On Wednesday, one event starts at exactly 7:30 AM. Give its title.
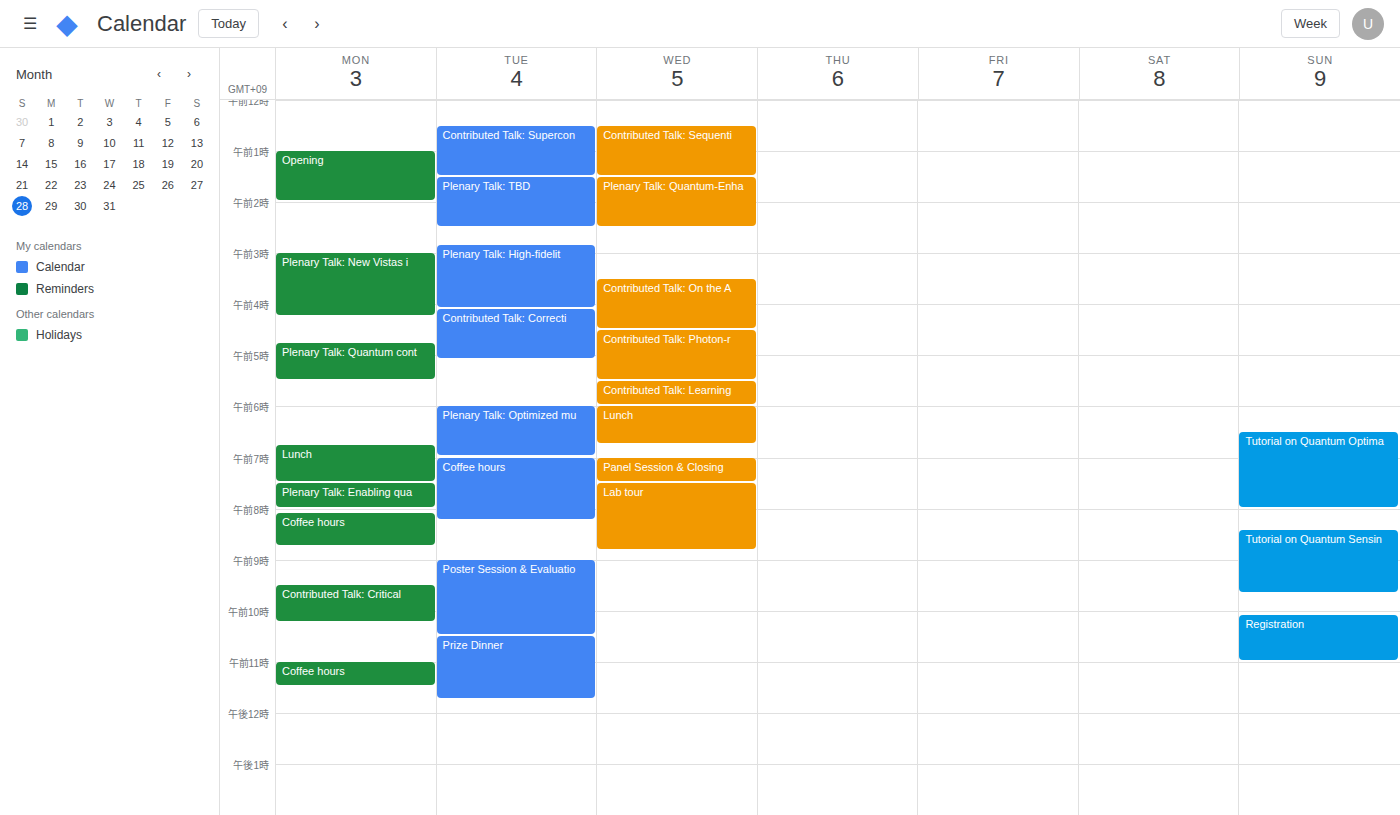
"Lab tour"